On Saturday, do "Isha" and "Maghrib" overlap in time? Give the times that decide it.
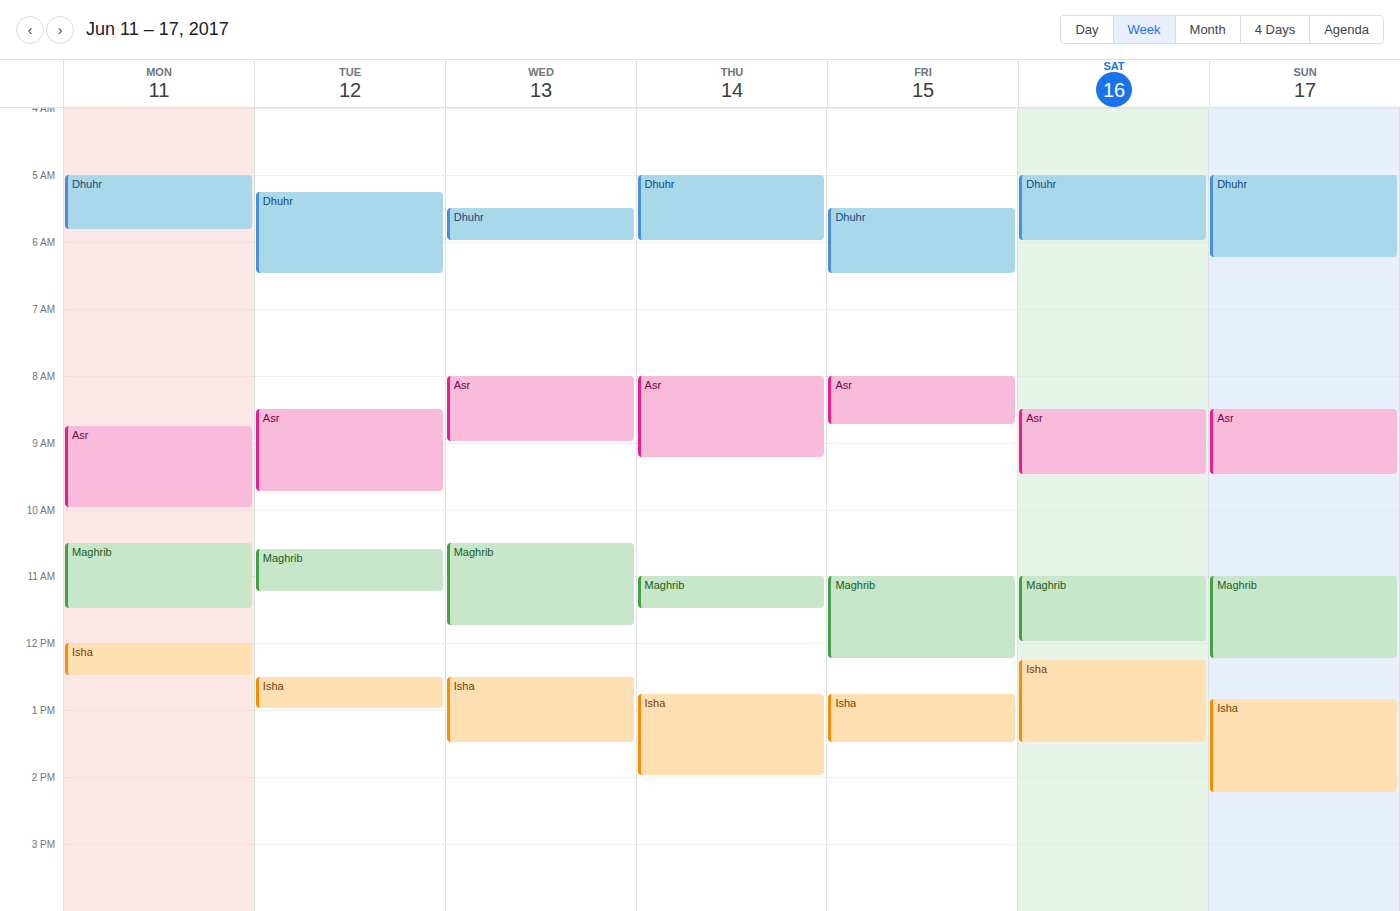
"Maghrib" ends at 12:00 PM and "Isha" starts at 12:15 PM -- no overlap.